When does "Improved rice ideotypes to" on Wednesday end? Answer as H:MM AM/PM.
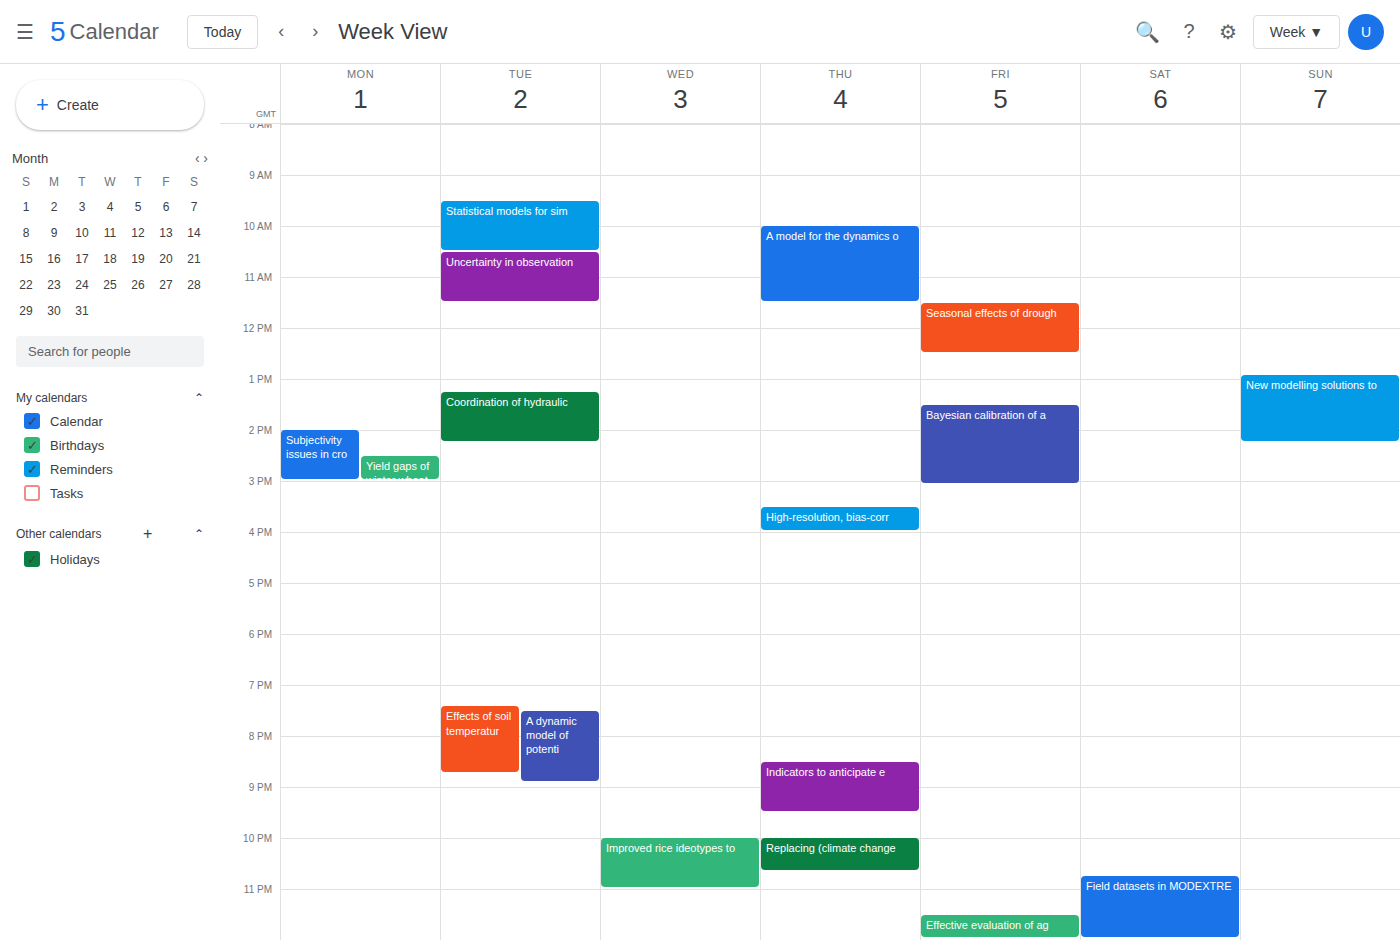
11:00 PM